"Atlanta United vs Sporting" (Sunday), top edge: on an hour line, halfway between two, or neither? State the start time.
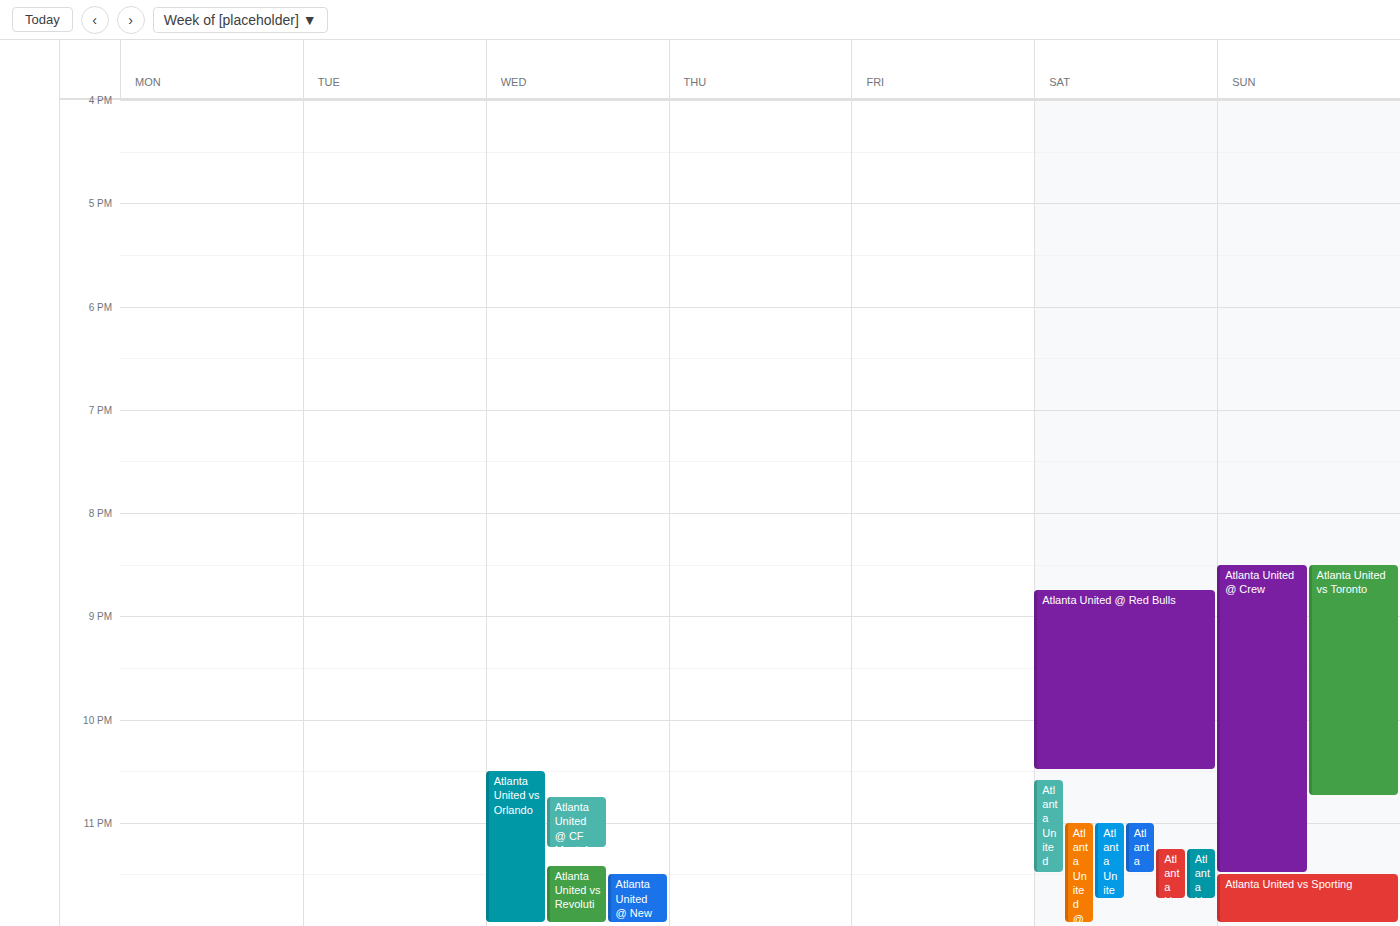
11:30 PM -- halfway between the 11 PM and 12 AM lines.